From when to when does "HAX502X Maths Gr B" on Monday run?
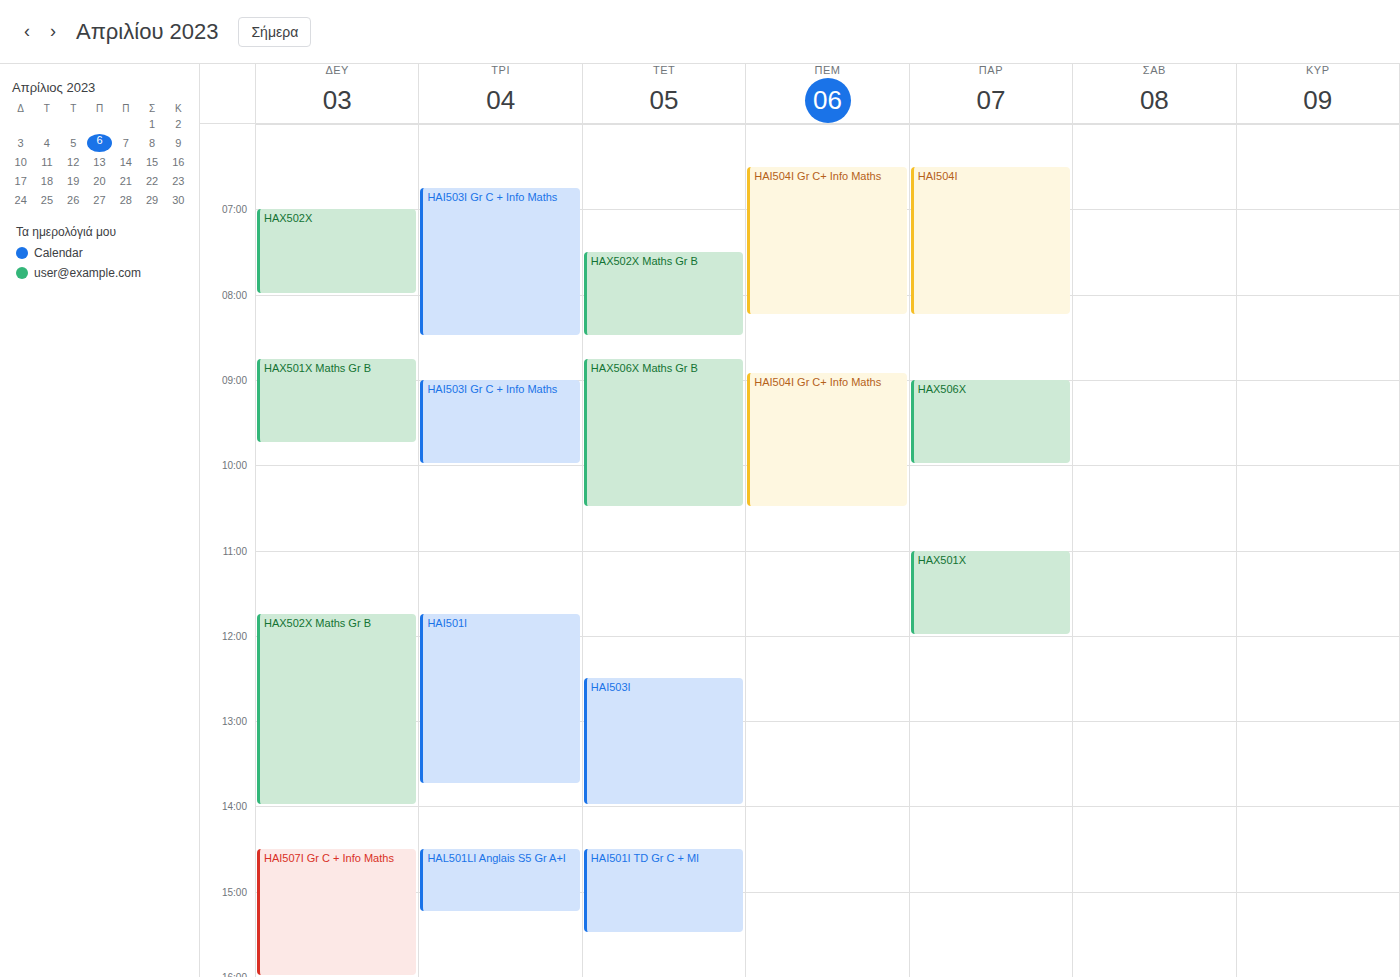
11:45 AM to 2:00 PM